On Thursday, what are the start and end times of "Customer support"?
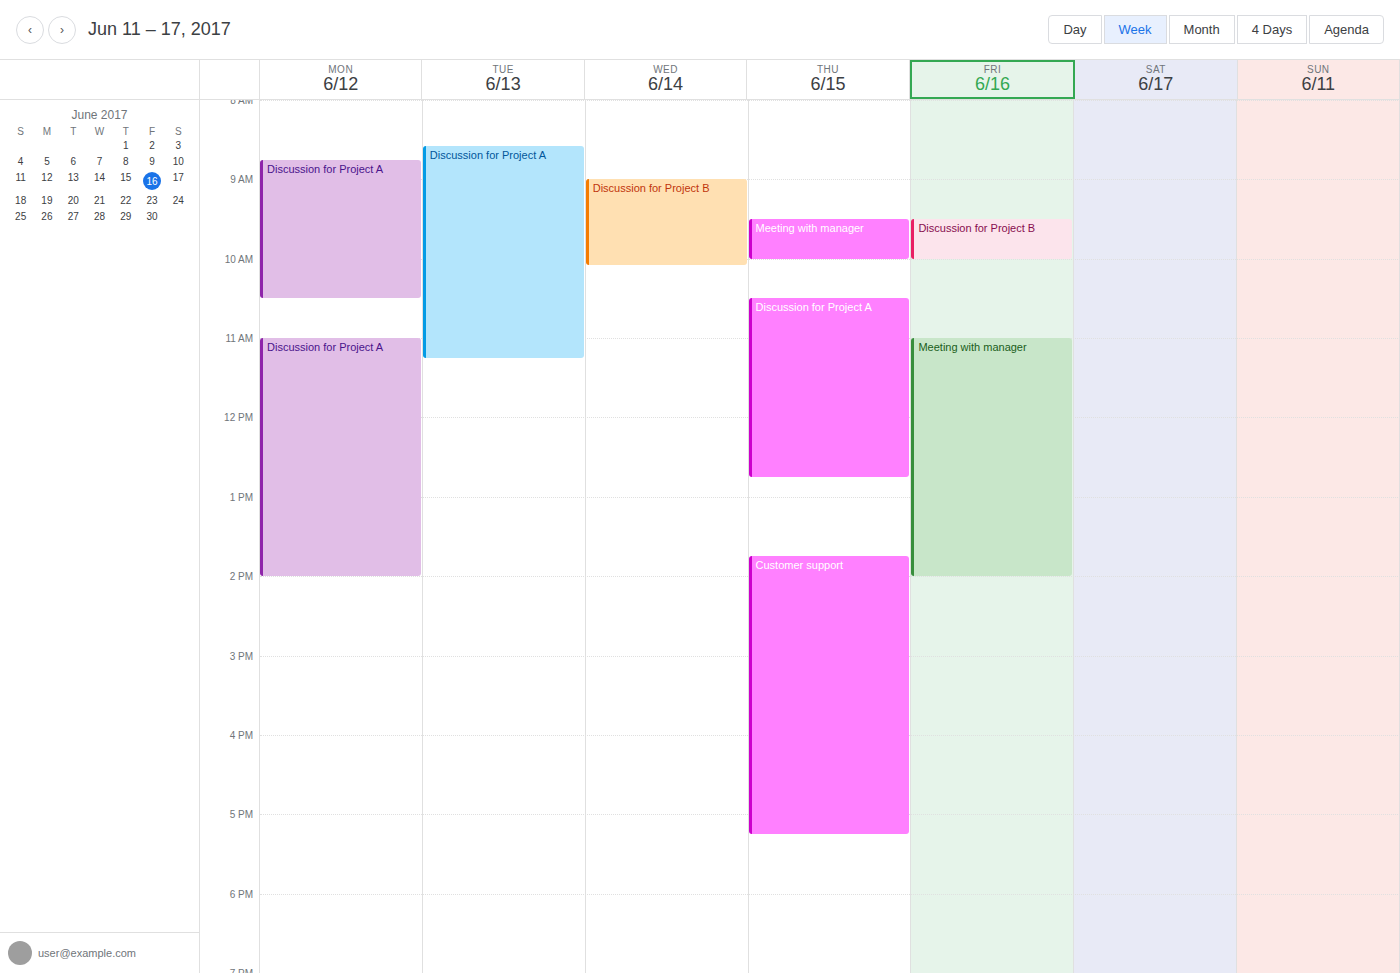
1:45 PM to 5:15 PM